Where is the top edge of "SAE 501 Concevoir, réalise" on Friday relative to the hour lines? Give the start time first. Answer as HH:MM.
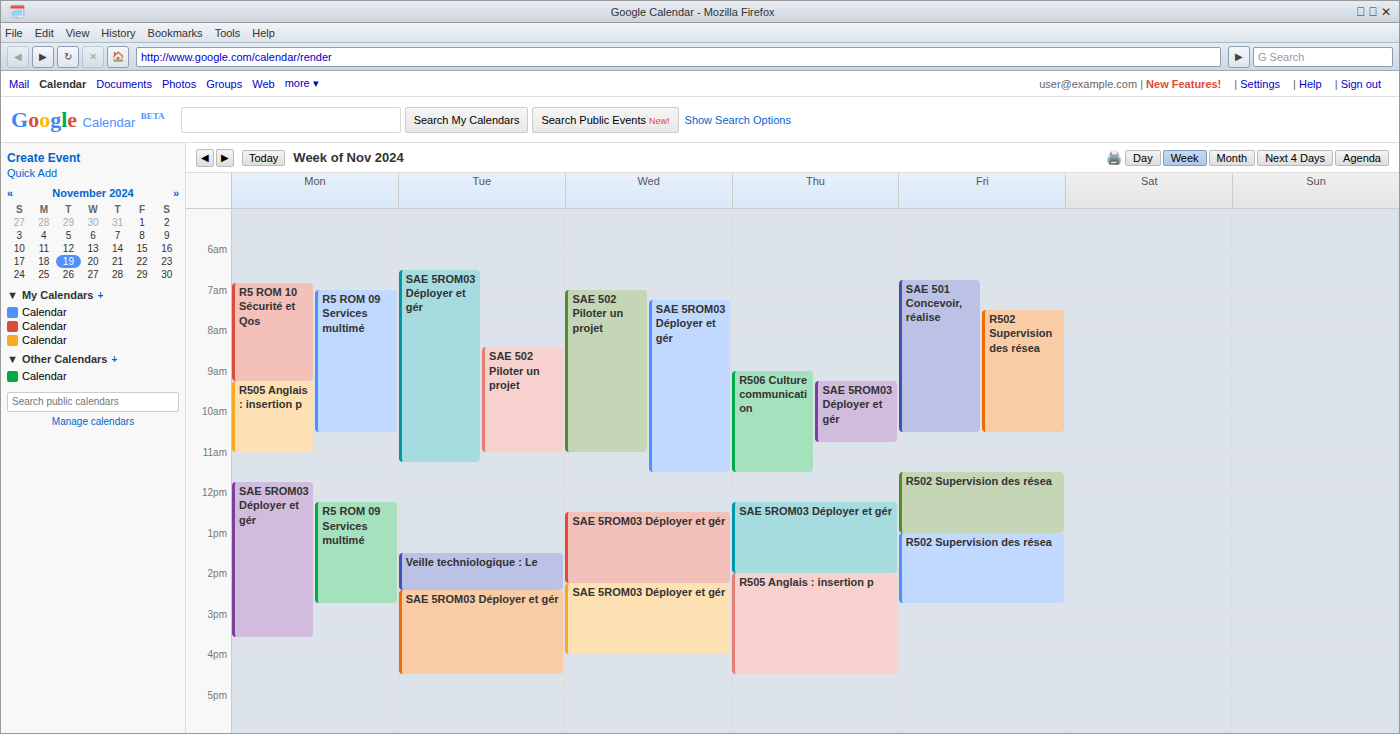
06:45 -- neither: three quarters of the way from the 06:00 line to the 07:00 line.